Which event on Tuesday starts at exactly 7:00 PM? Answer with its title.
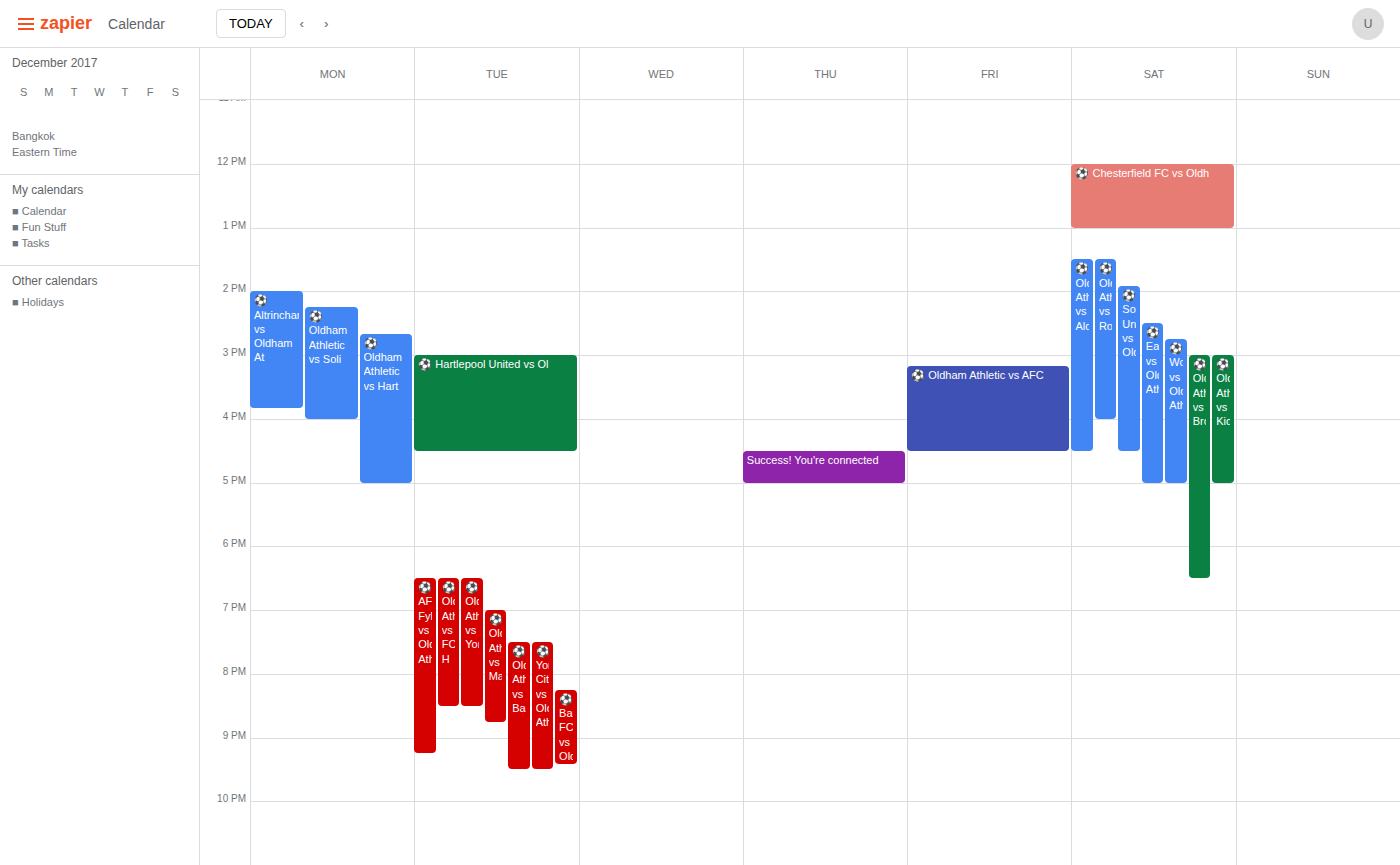
"⚽️ Oldham Athletic vs Maid"